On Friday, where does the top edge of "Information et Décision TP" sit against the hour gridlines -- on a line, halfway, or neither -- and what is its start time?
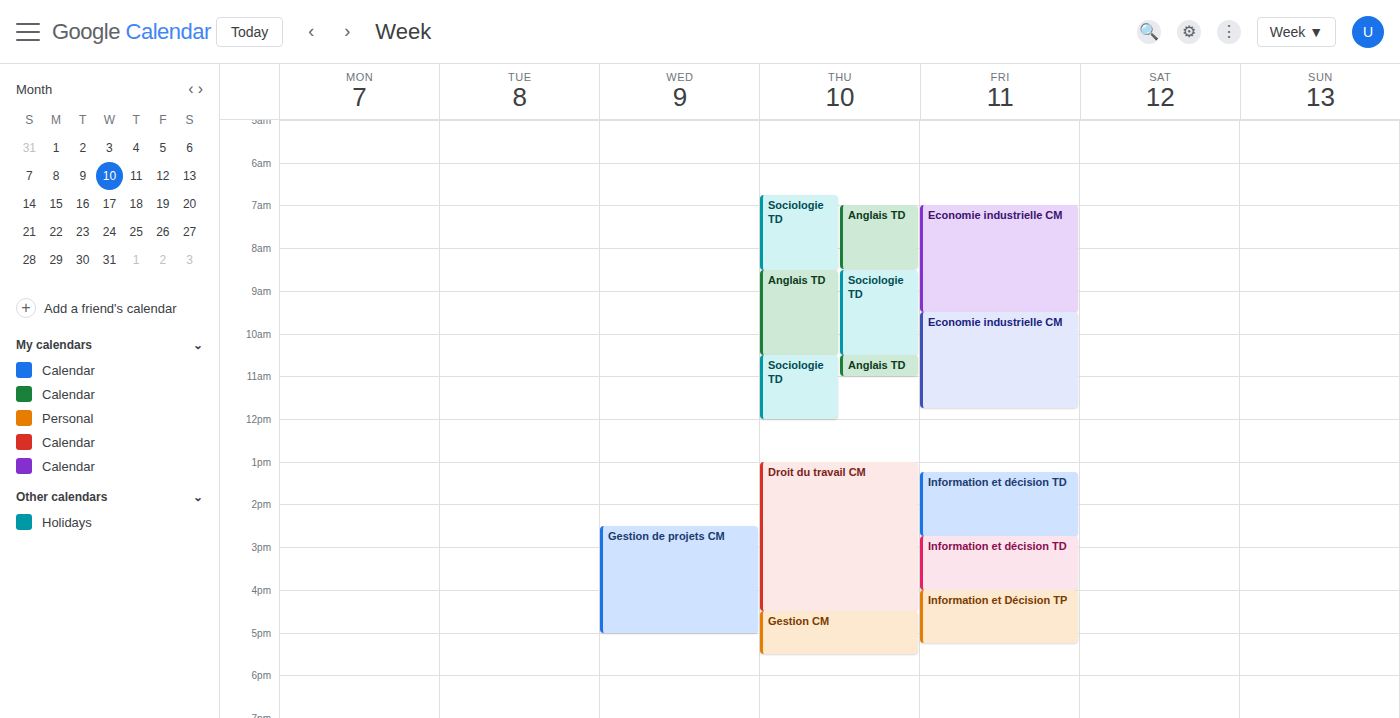
4:00 PM -- exactly on the 4 PM line.